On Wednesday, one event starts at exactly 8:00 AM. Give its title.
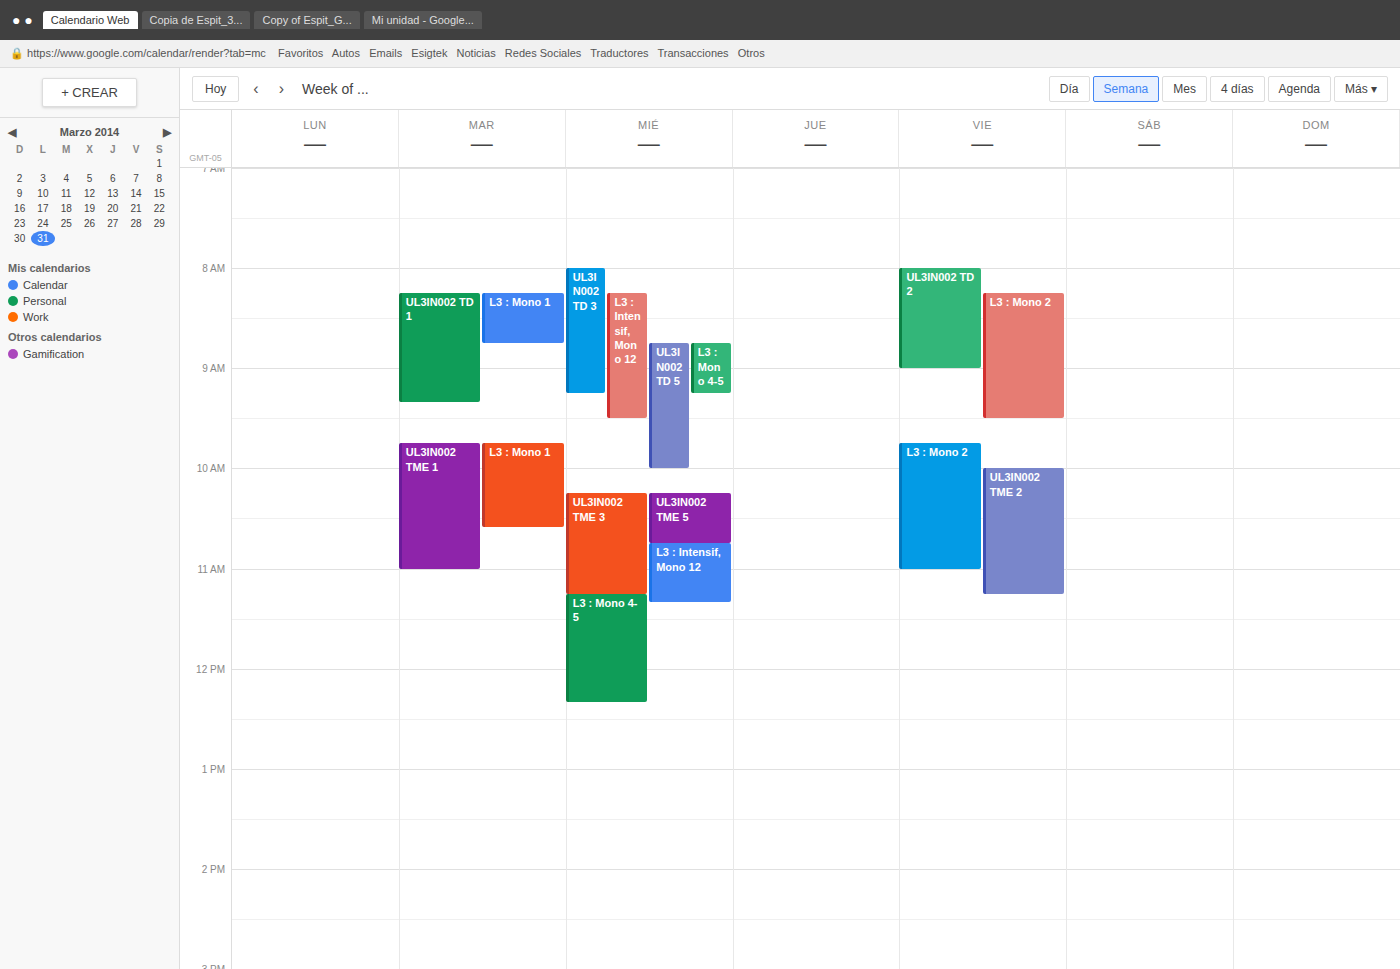
"UL3IN002 TD 3"